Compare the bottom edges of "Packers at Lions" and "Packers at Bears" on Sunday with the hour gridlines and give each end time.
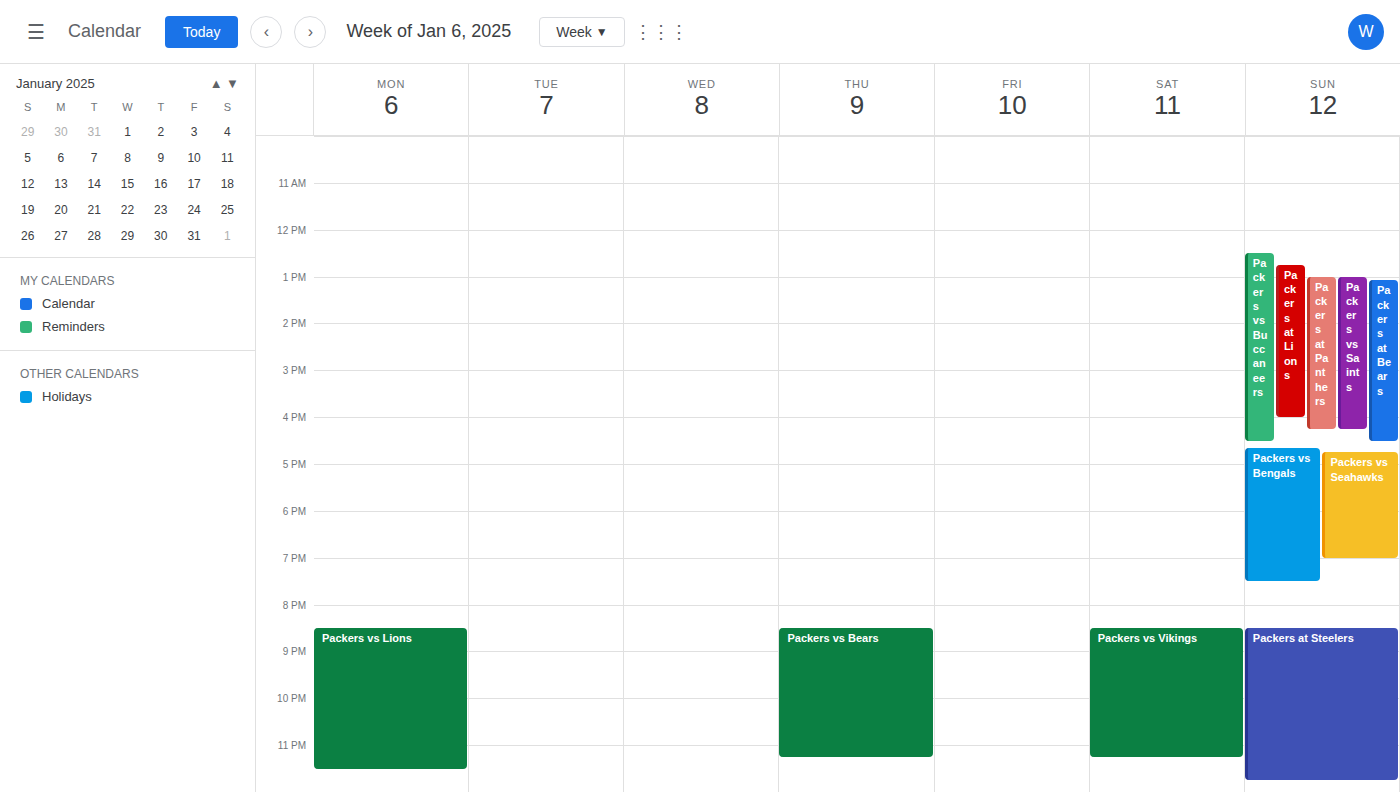
"Packers at Lions": 4:00 PM, exactly on the 4 PM line. "Packers at Bears": 4:30 PM, halfway between the 4 PM and 5 PM lines.